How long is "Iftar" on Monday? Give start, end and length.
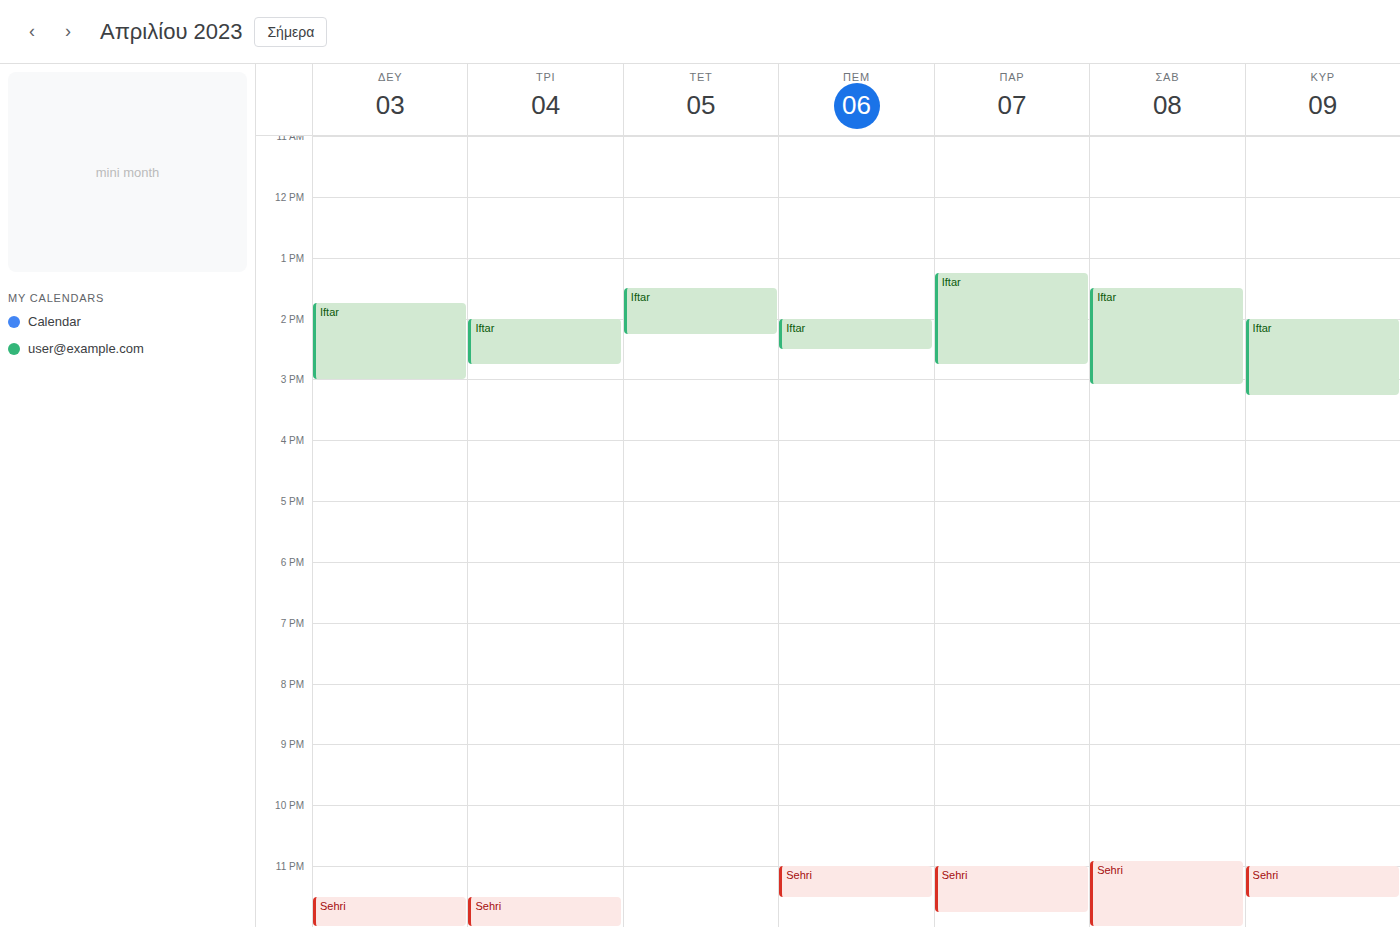
1:45 PM to 3:00 PM, 1 hour 15 minutes